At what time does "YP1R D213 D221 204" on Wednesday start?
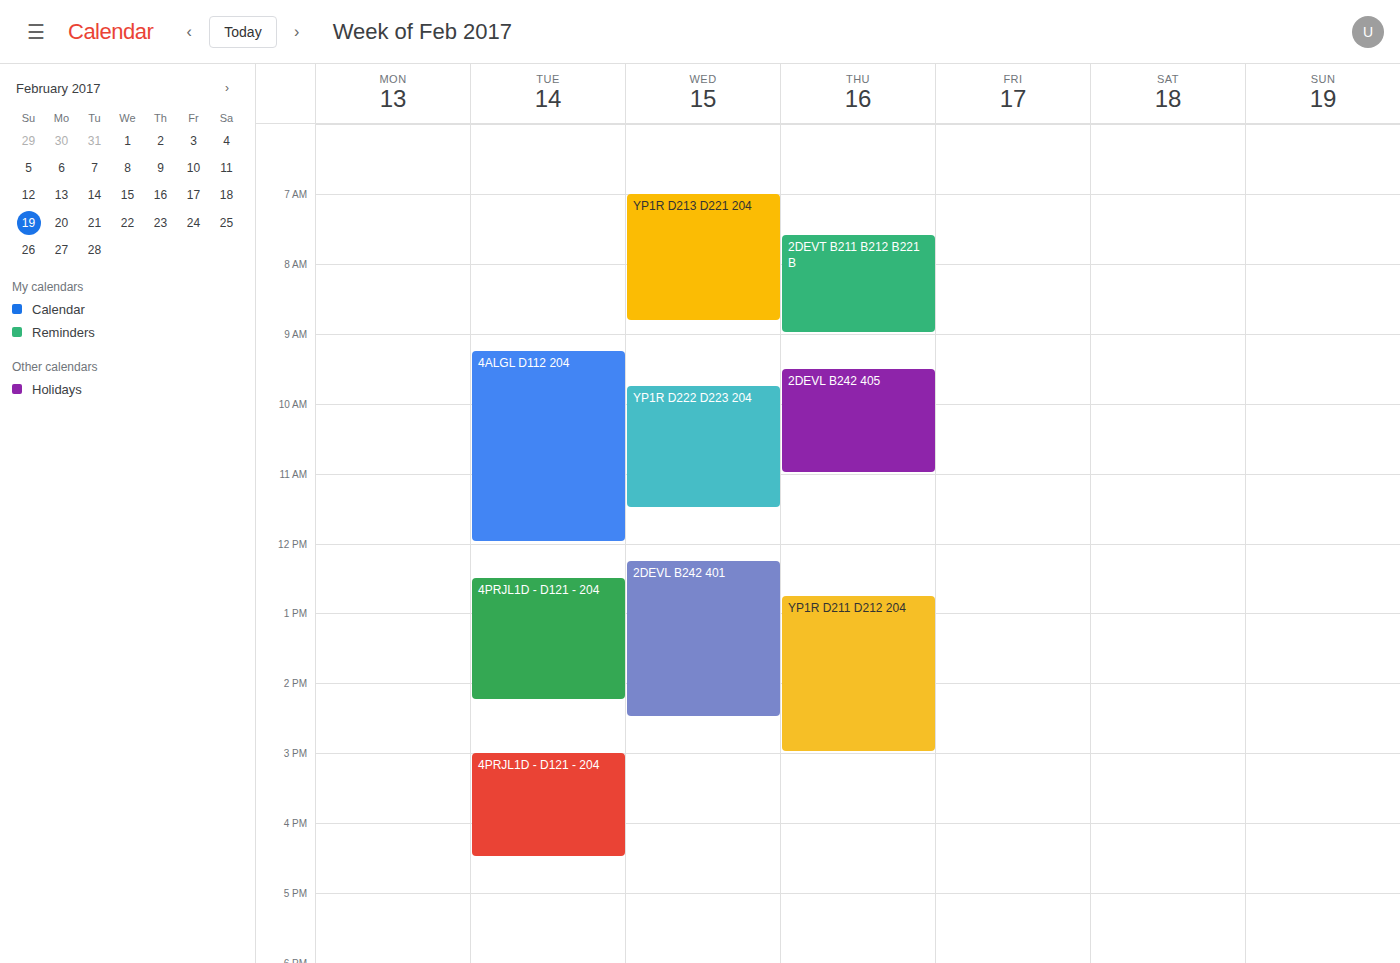
7:00 AM